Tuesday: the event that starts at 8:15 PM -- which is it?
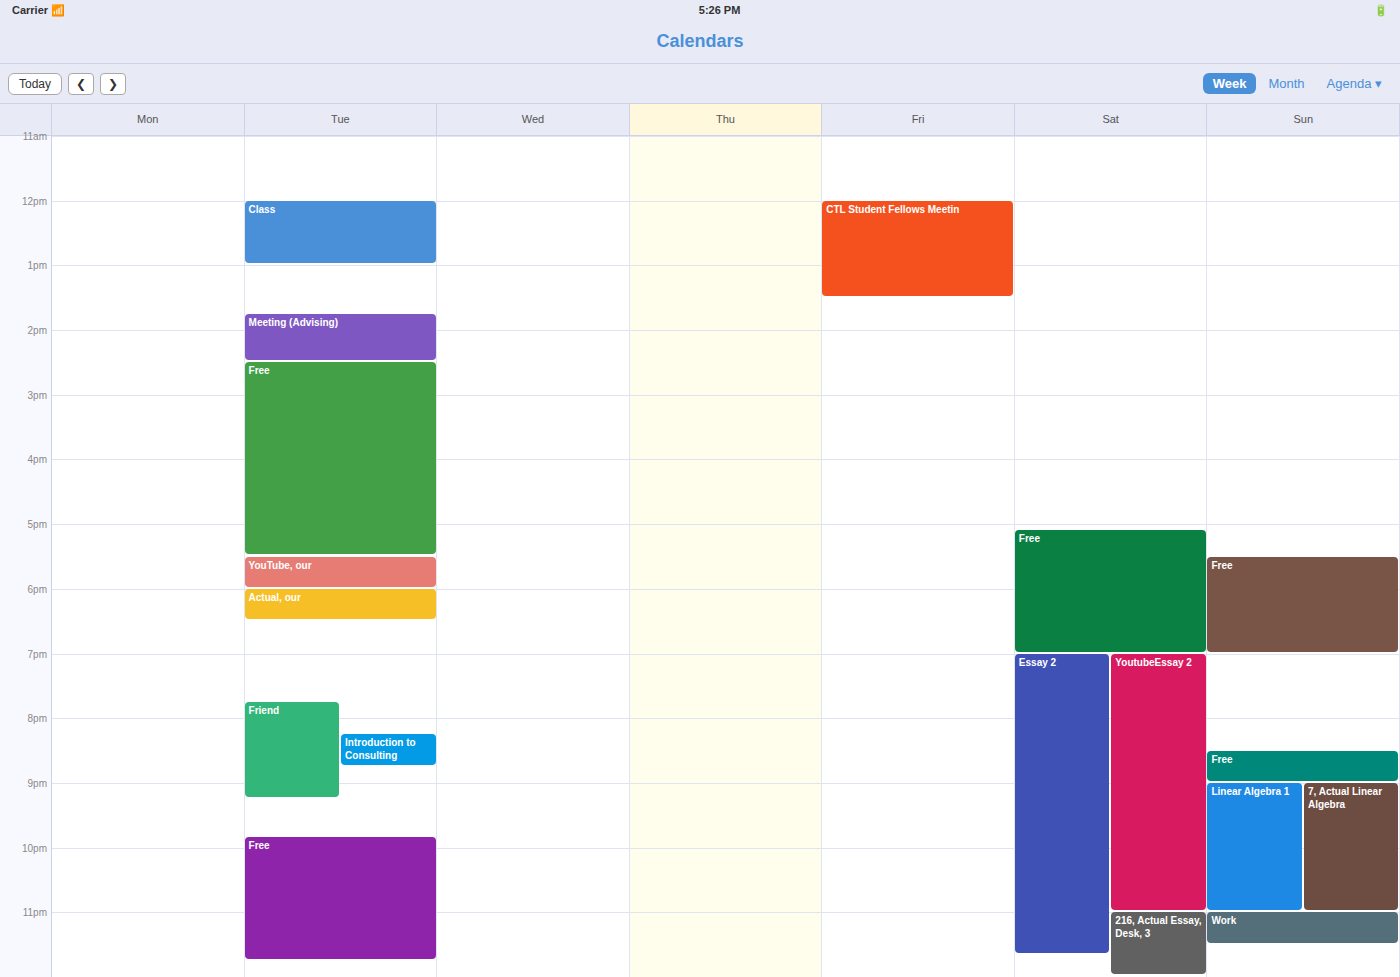
"Introduction to Consulting"